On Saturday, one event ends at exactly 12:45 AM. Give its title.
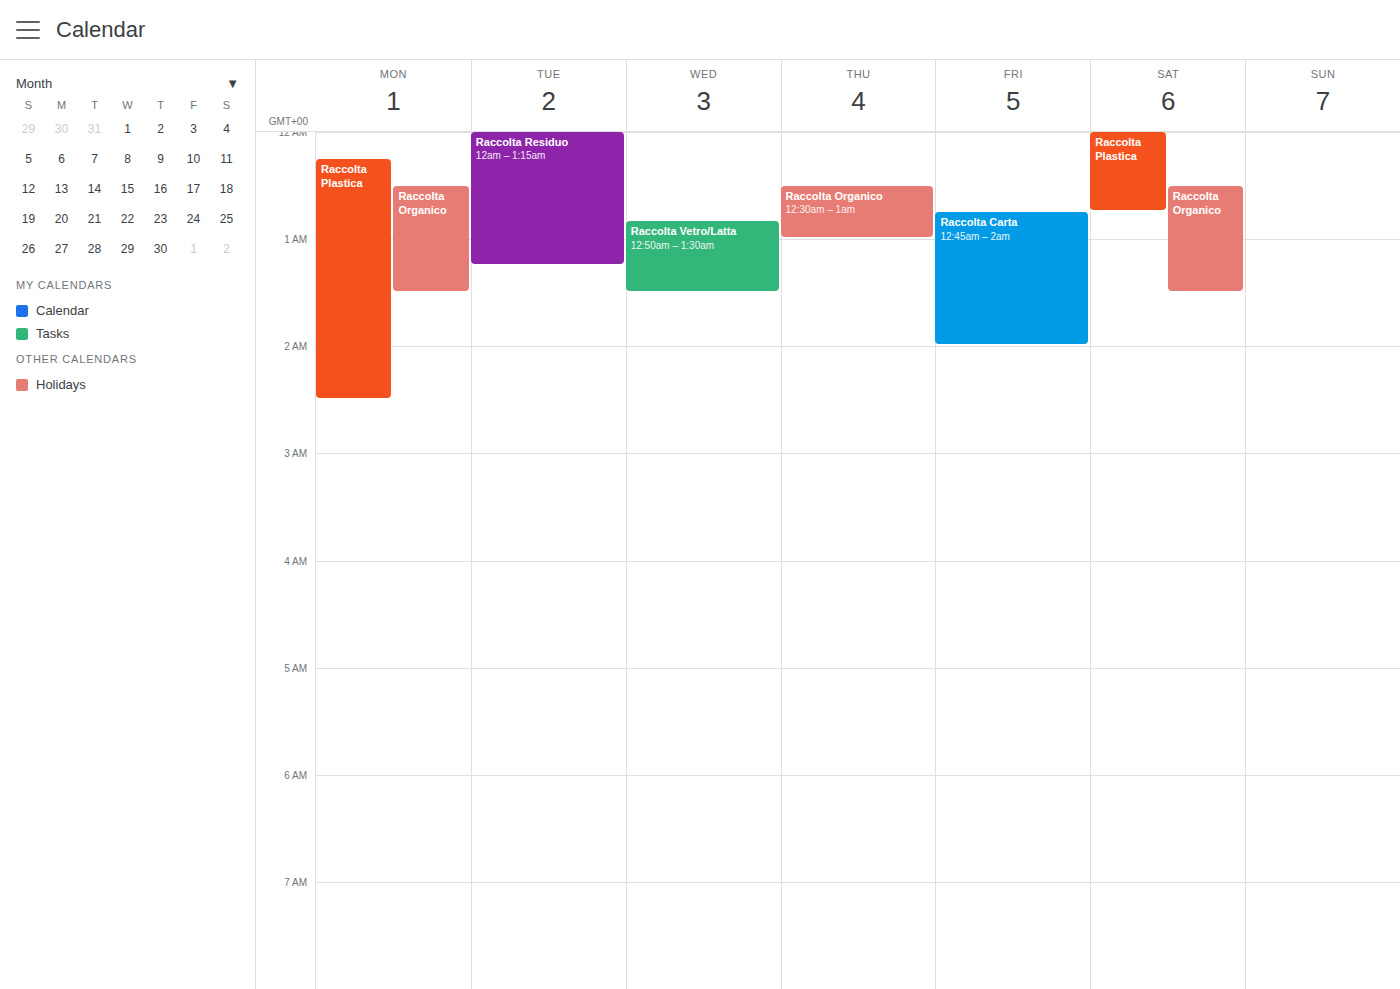
"Raccolta Plastica"